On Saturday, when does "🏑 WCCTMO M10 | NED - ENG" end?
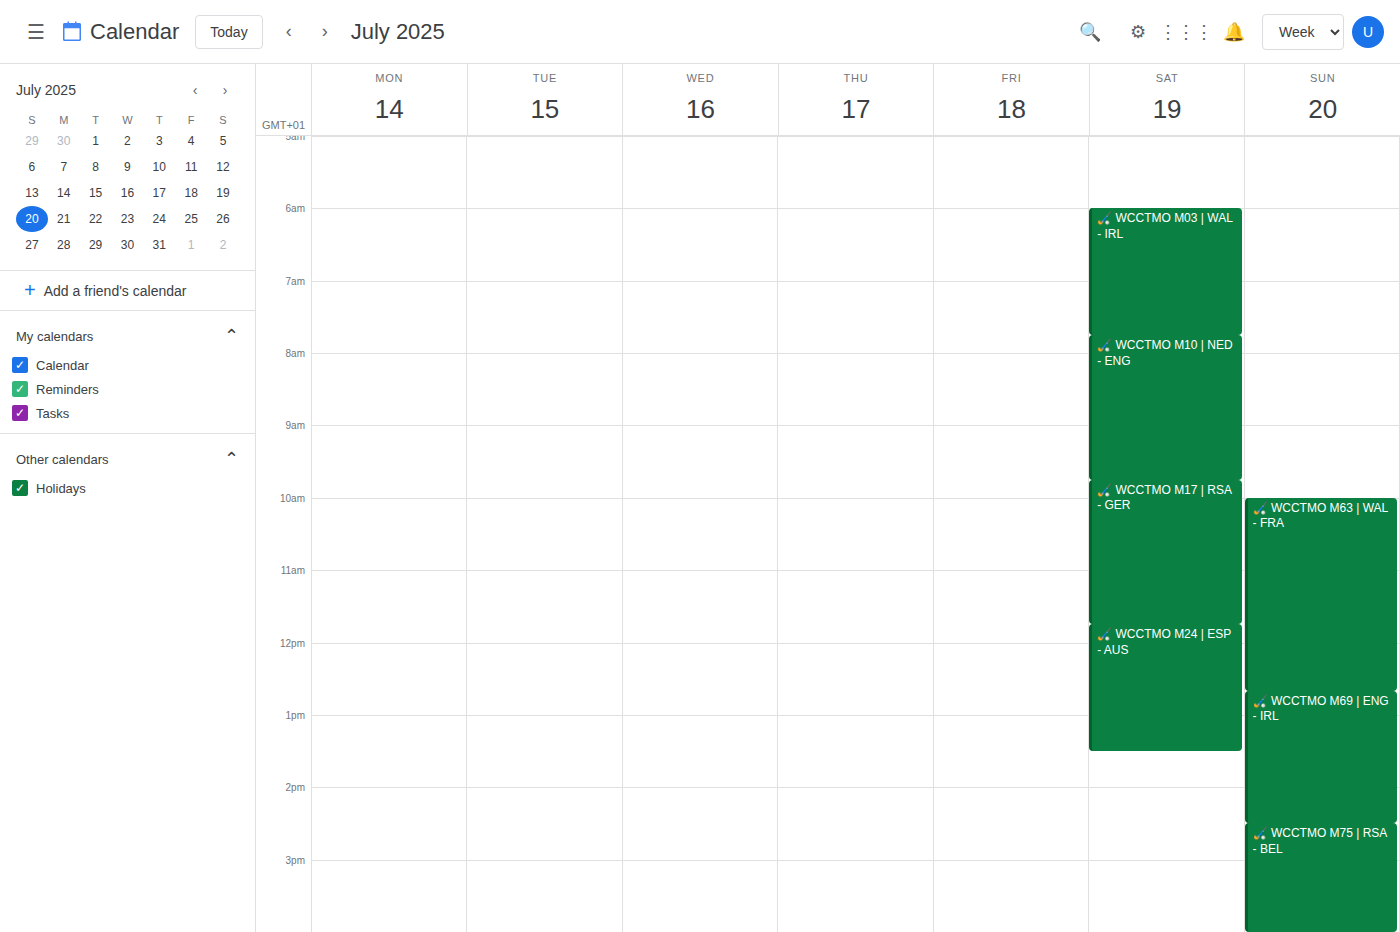
9:45 AM